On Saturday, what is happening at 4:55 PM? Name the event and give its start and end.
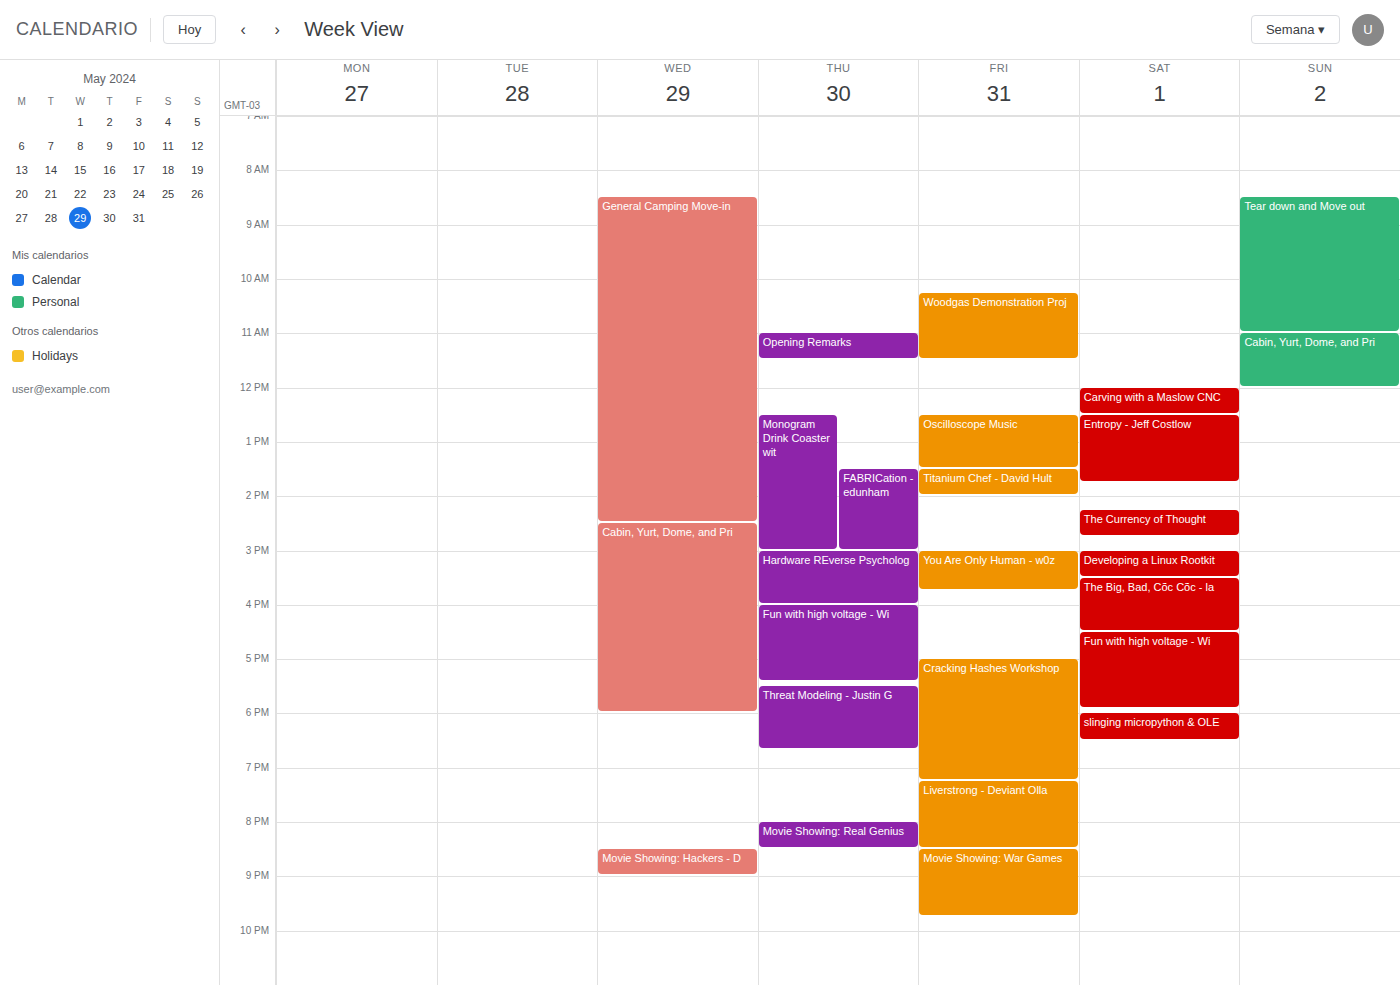
"Fun with high voltage - Wi", 4:30 PM to 5:55 PM